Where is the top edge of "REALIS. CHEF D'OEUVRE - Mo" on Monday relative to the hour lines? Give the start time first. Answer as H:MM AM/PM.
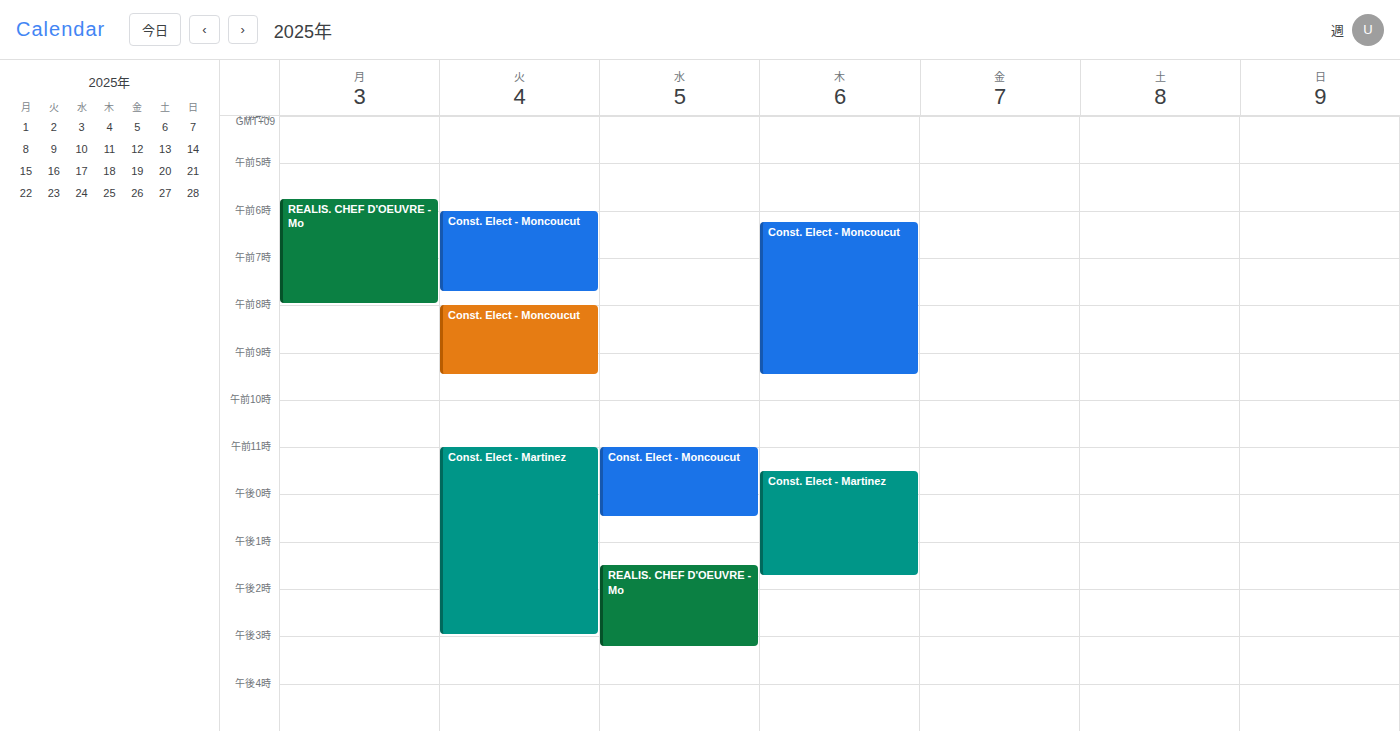
5:45 AM -- neither: three quarters of the way from the 5 AM line to the 6 AM line.